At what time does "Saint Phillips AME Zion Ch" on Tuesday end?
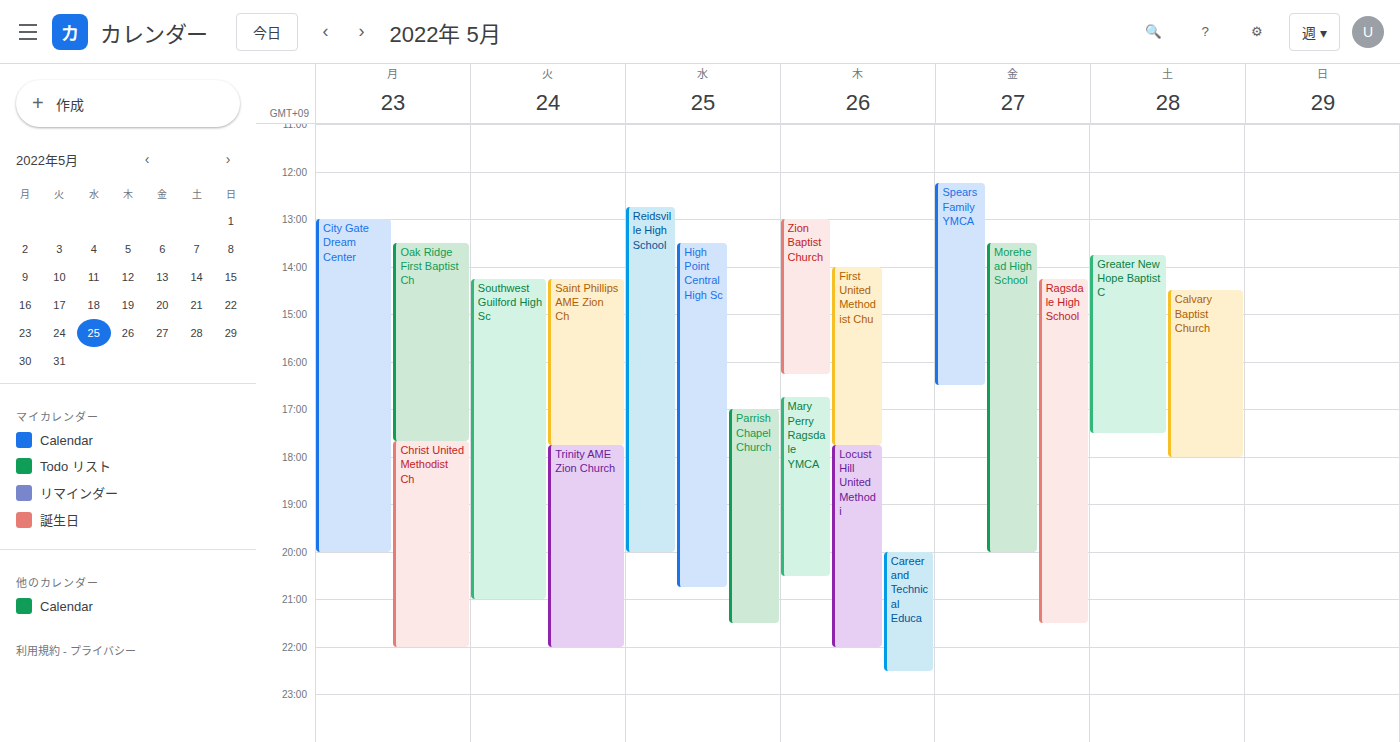
5:45 PM